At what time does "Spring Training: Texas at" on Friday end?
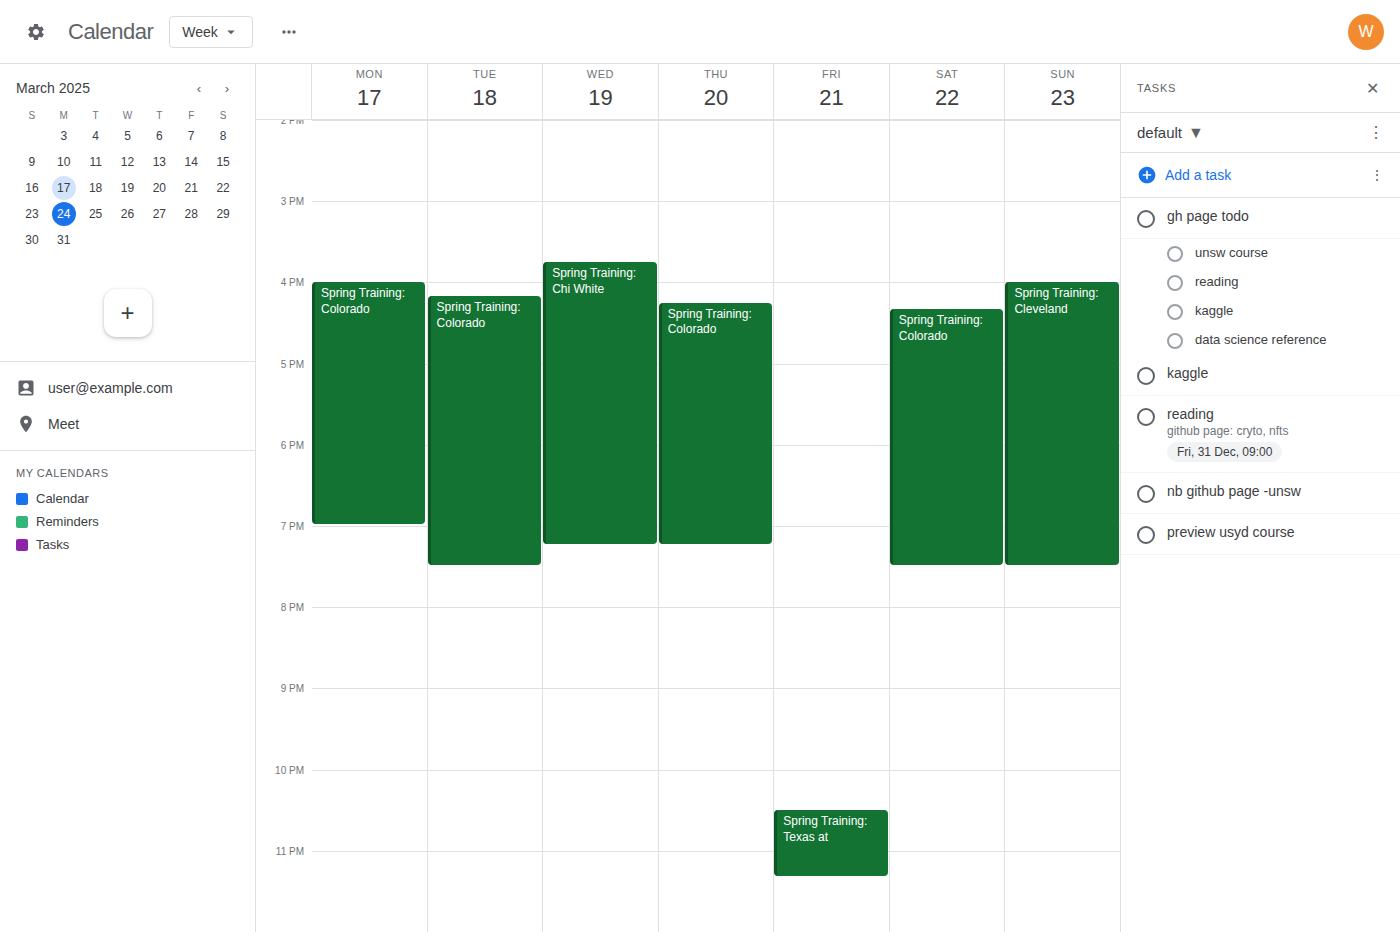
11:20 PM